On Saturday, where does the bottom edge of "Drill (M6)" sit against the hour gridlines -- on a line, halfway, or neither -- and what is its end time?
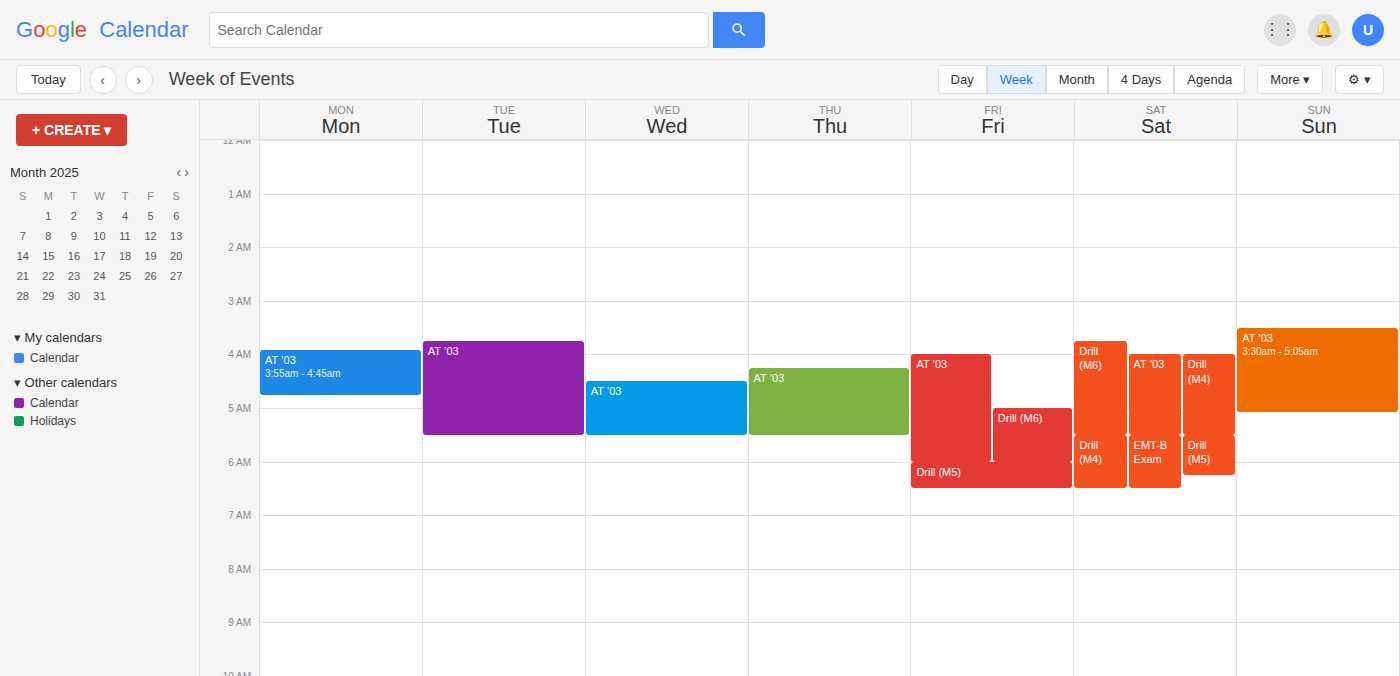
5:30 AM -- halfway between the 5 AM and 6 AM lines.